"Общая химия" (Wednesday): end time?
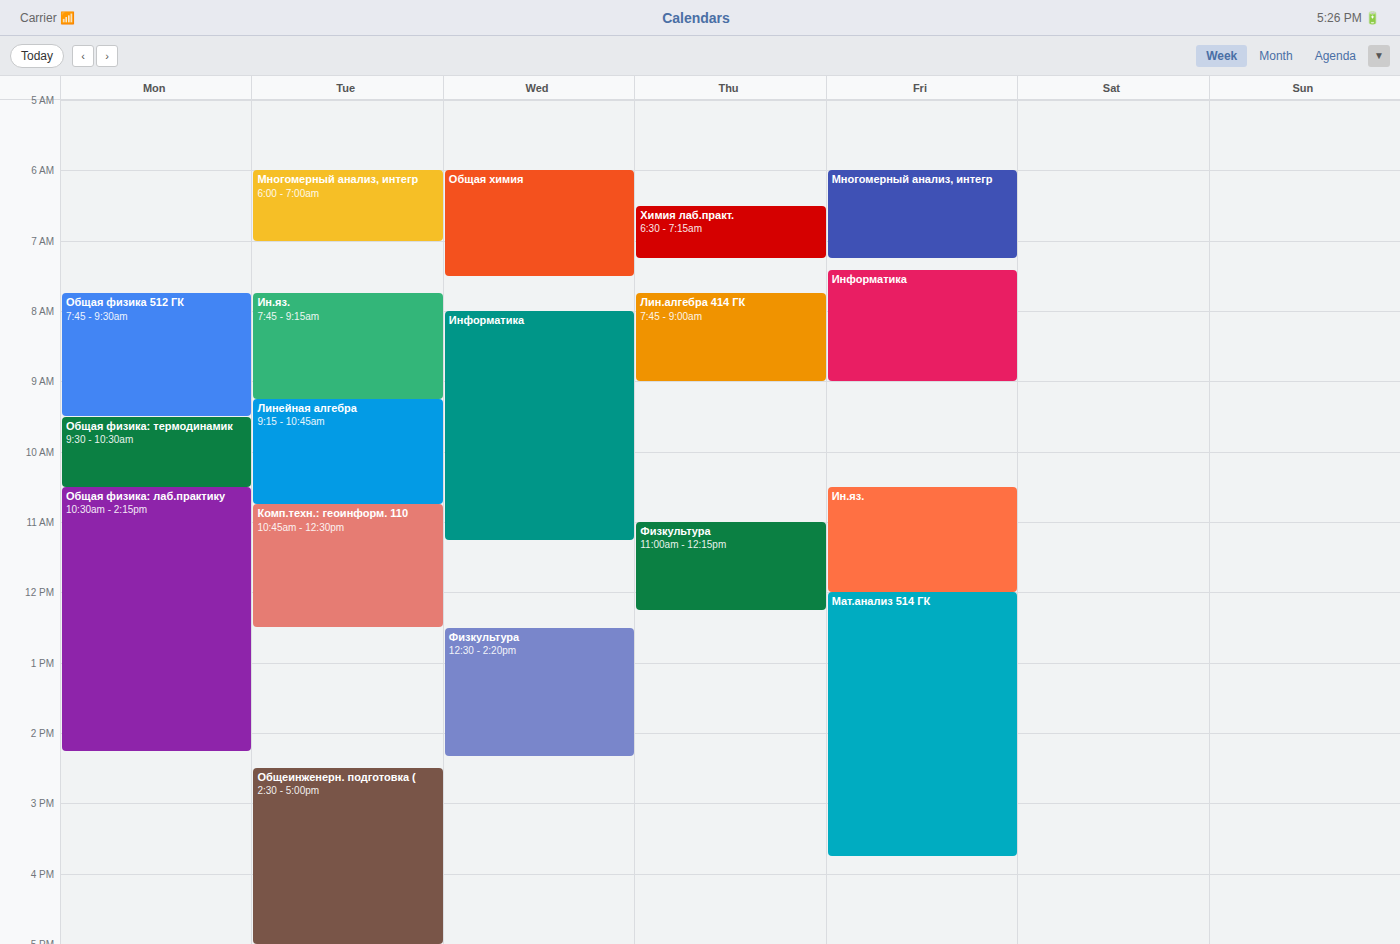
7:30 AM